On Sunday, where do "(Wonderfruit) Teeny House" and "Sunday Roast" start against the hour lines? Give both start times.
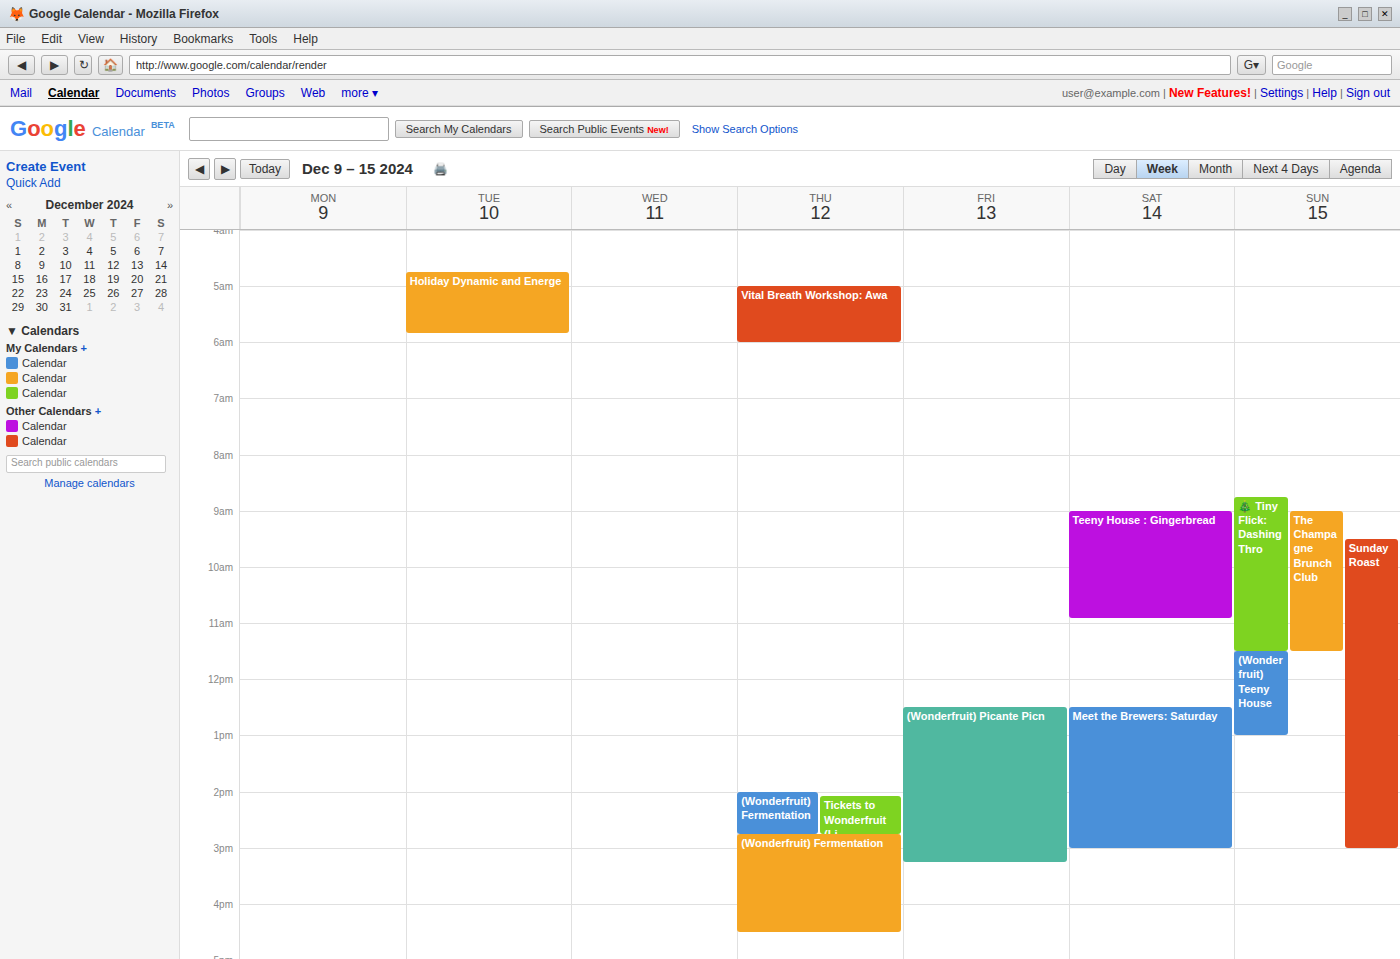
"(Wonderfruit) Teeny House": 11:30 AM, halfway between the 11 AM and 12 PM lines. "Sunday Roast": 9:30 AM, halfway between the 9 AM and 10 AM lines.